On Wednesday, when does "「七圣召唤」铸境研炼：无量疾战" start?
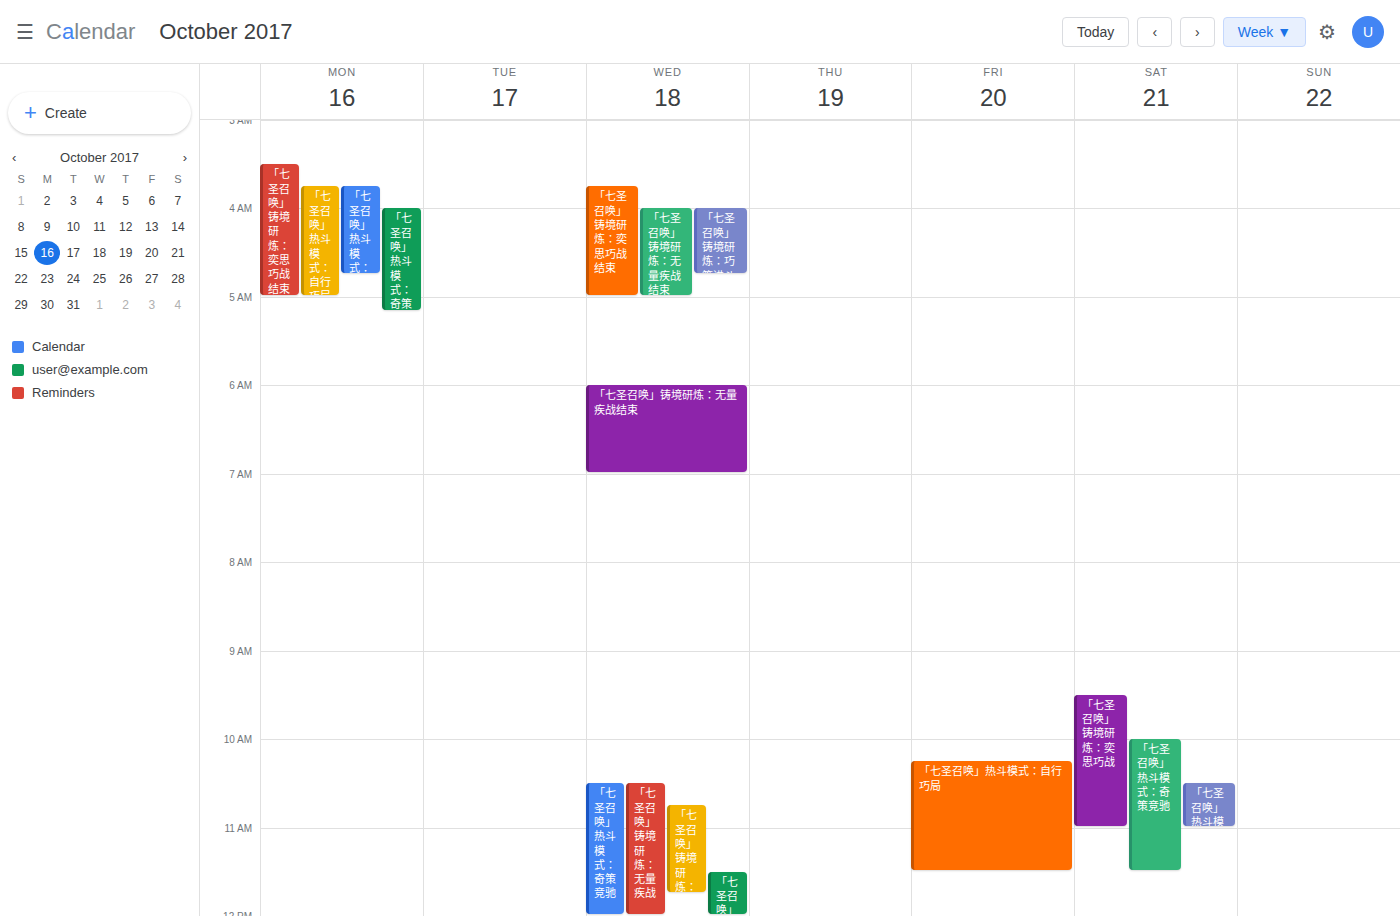
10:30 AM